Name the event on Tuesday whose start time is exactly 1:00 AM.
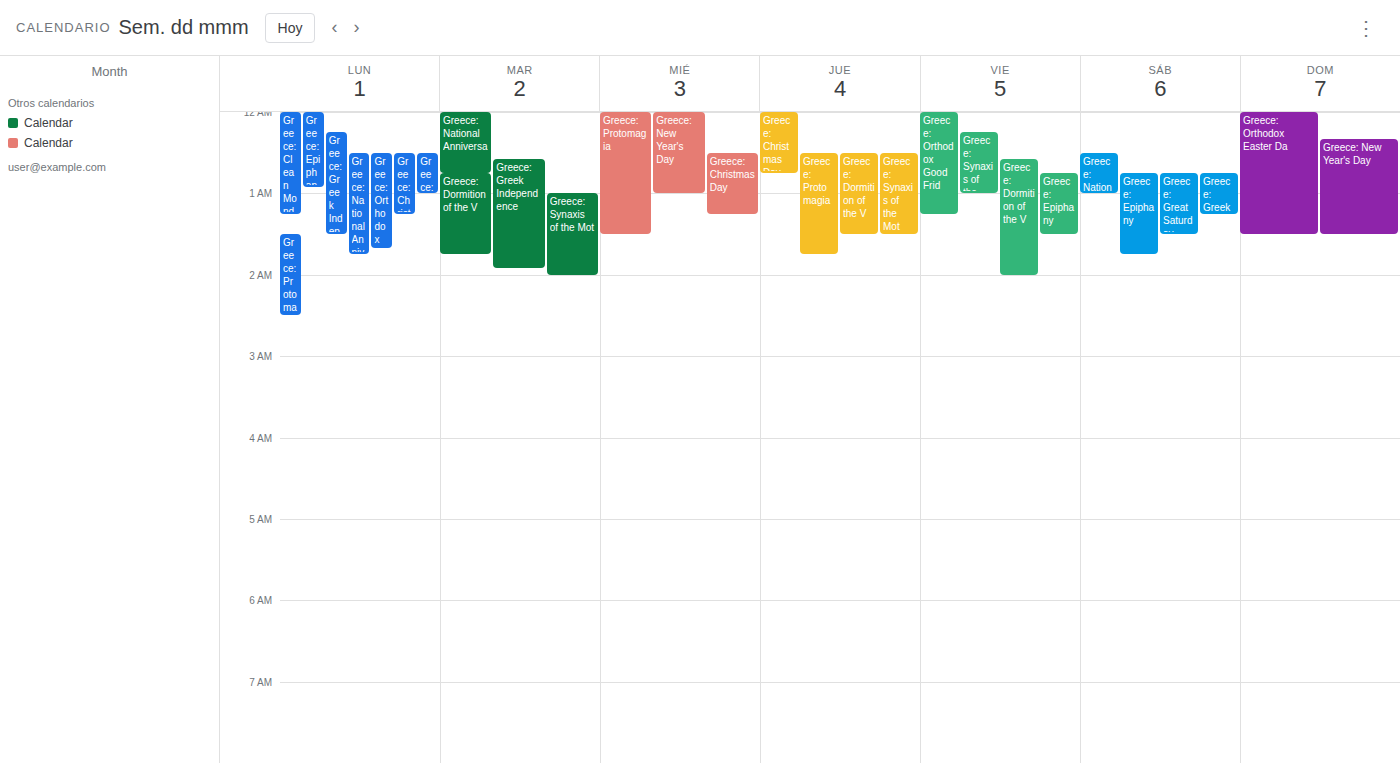
"Greece: Synaxis of the Mot"